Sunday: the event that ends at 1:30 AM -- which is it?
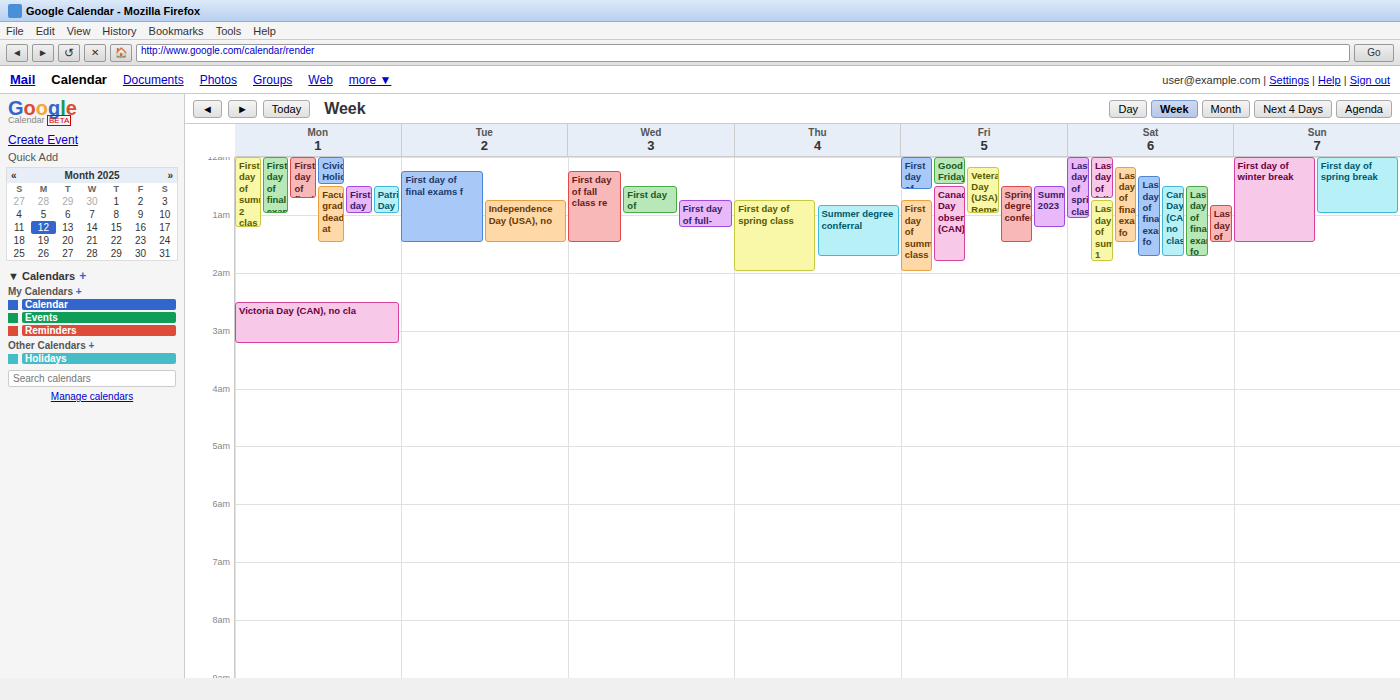
"First day of winter break"